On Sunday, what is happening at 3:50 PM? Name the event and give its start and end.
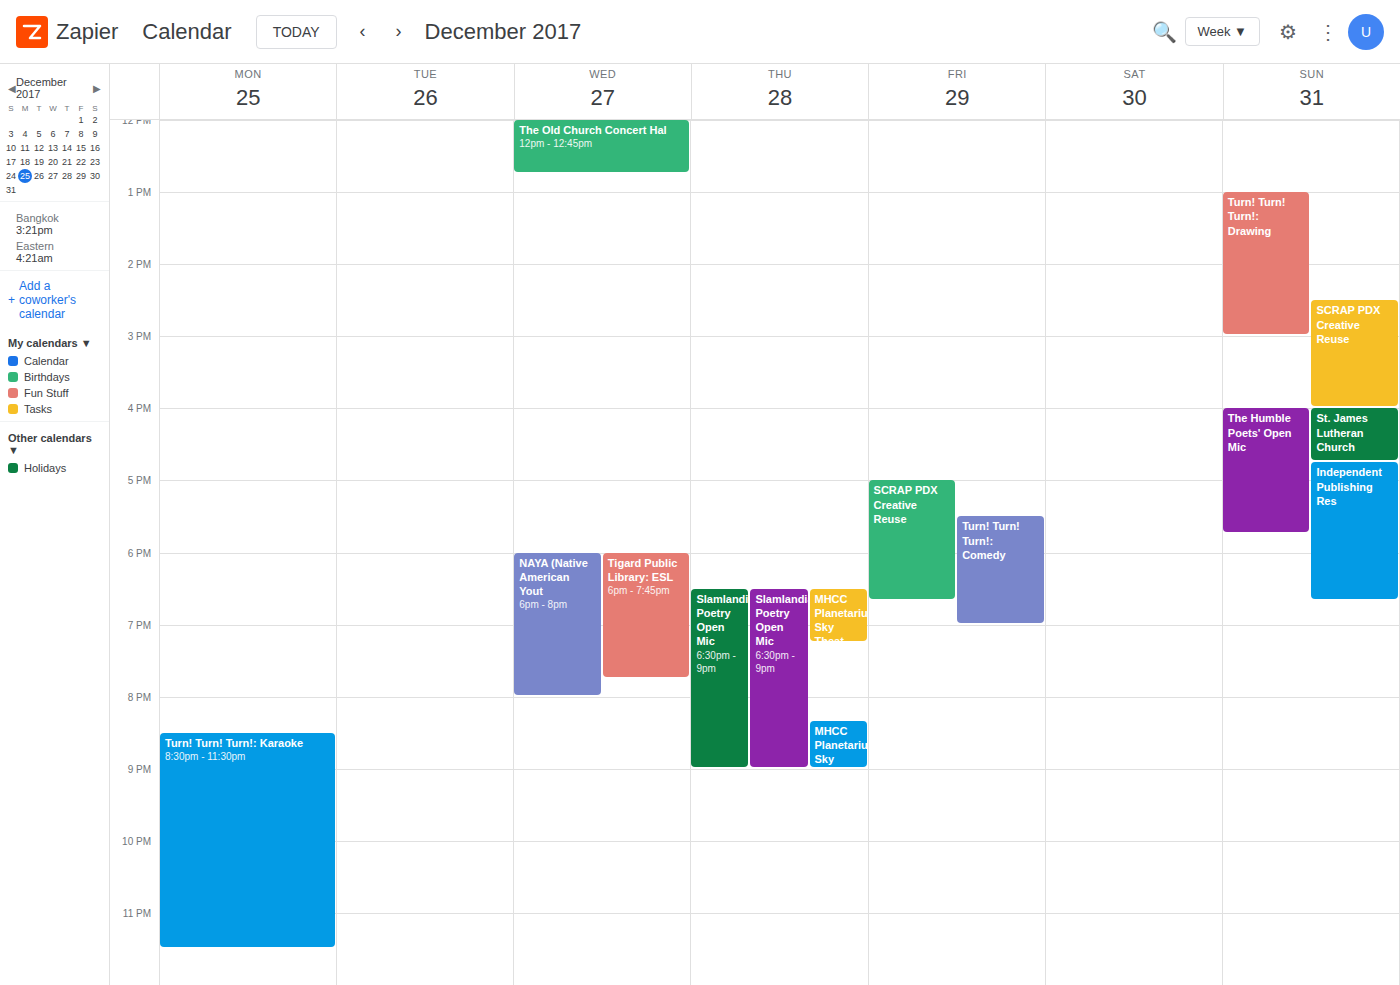
"SCRAP PDX Creative Reuse", 2:30 PM to 4:00 PM